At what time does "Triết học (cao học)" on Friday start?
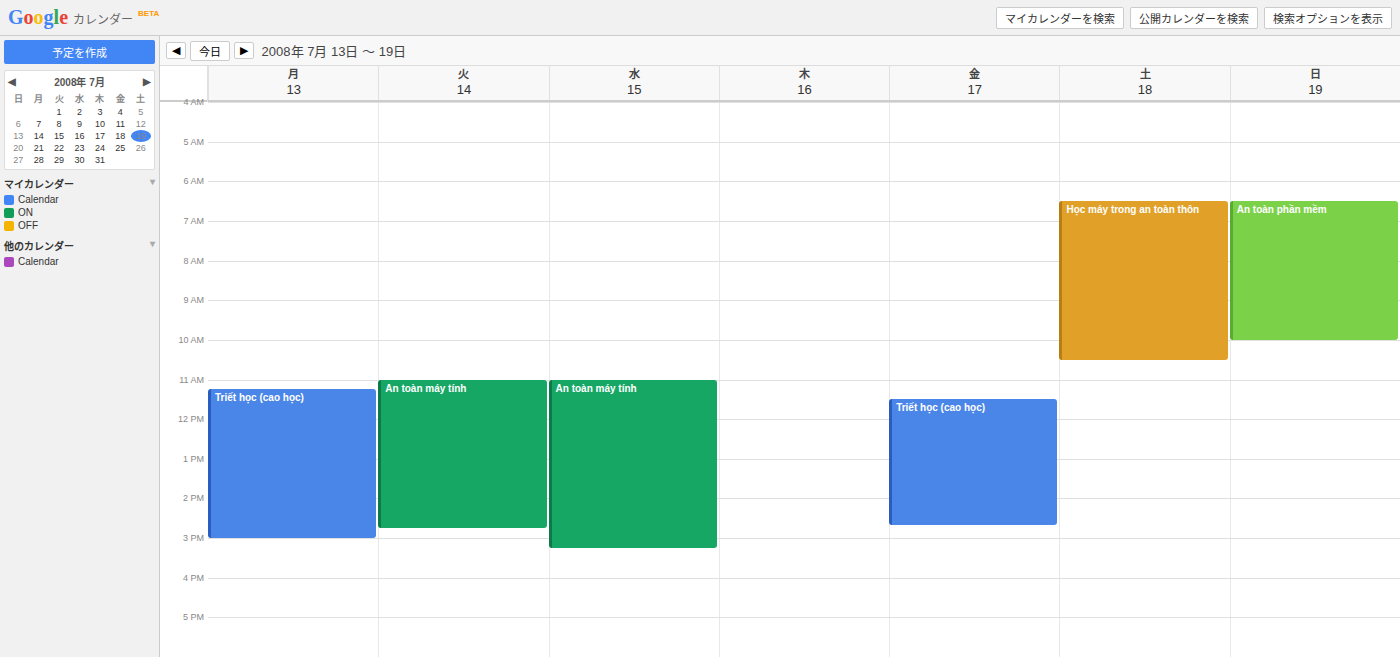
11:30 AM